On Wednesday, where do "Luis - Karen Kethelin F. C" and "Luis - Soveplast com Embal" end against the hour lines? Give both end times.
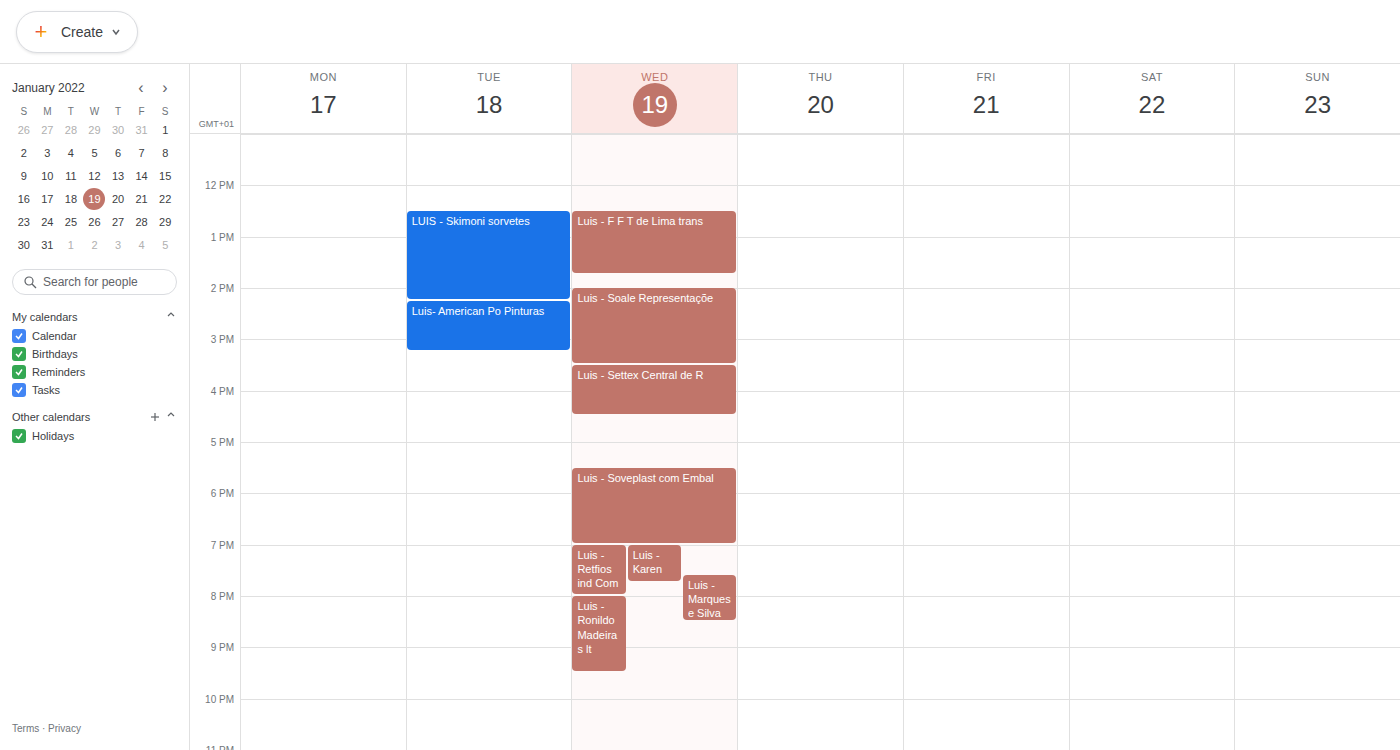
"Luis - Karen Kethelin F. C": 7:45 PM, neither: three quarters of the way from the 7 PM line to the 8 PM line. "Luis - Soveplast com Embal": 7:00 PM, exactly on the 7 PM line.